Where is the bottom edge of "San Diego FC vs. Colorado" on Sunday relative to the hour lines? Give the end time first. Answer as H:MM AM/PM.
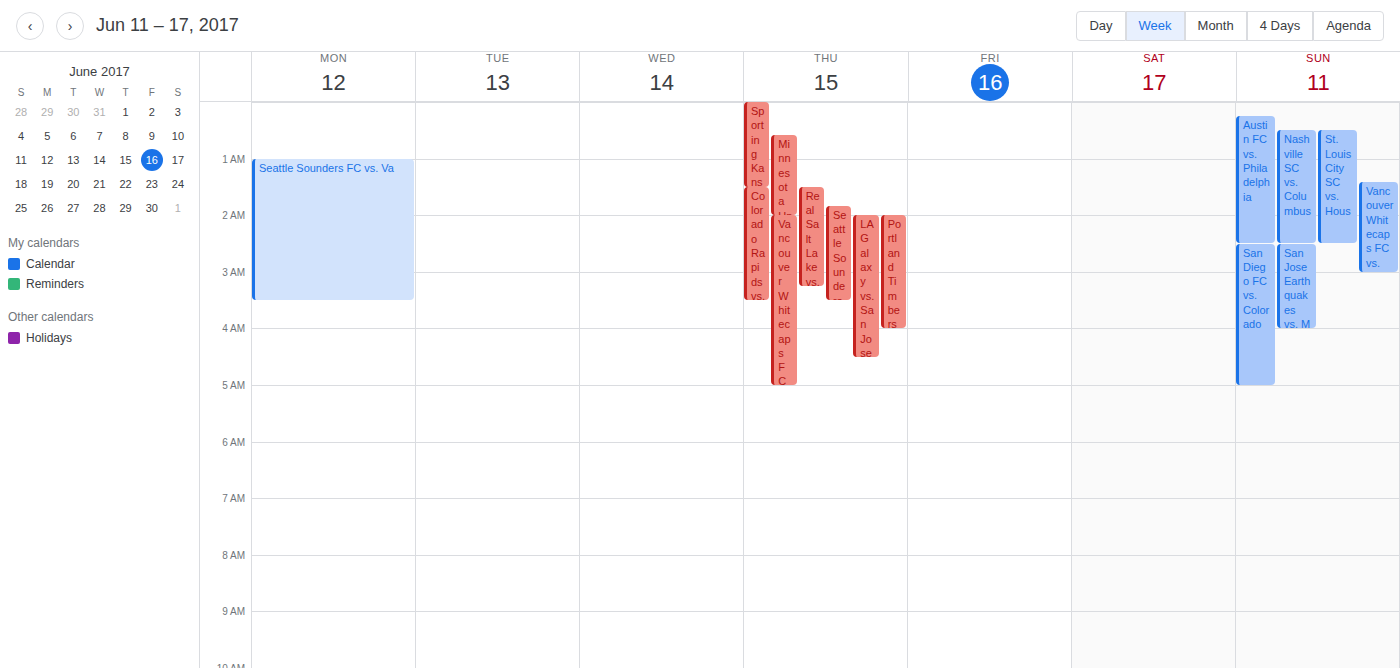
5:00 AM -- exactly on the 5 AM line.